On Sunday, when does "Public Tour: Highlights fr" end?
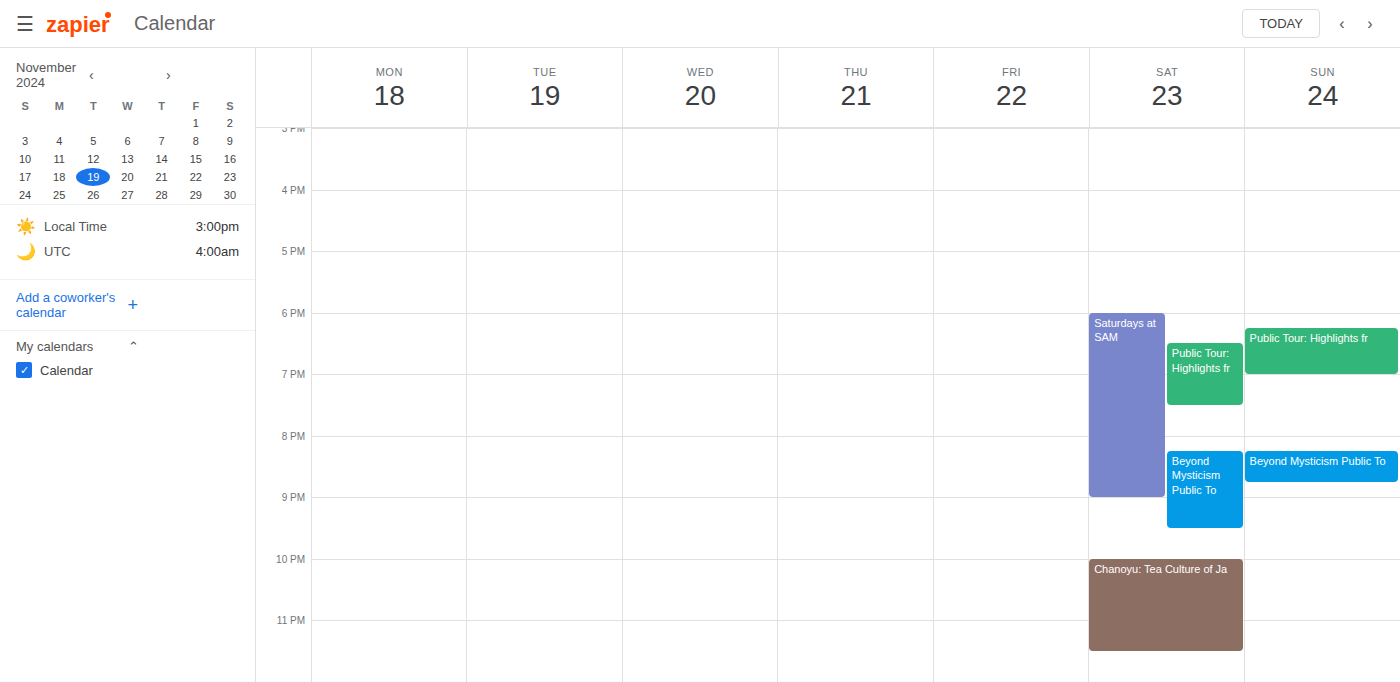
7:00 PM